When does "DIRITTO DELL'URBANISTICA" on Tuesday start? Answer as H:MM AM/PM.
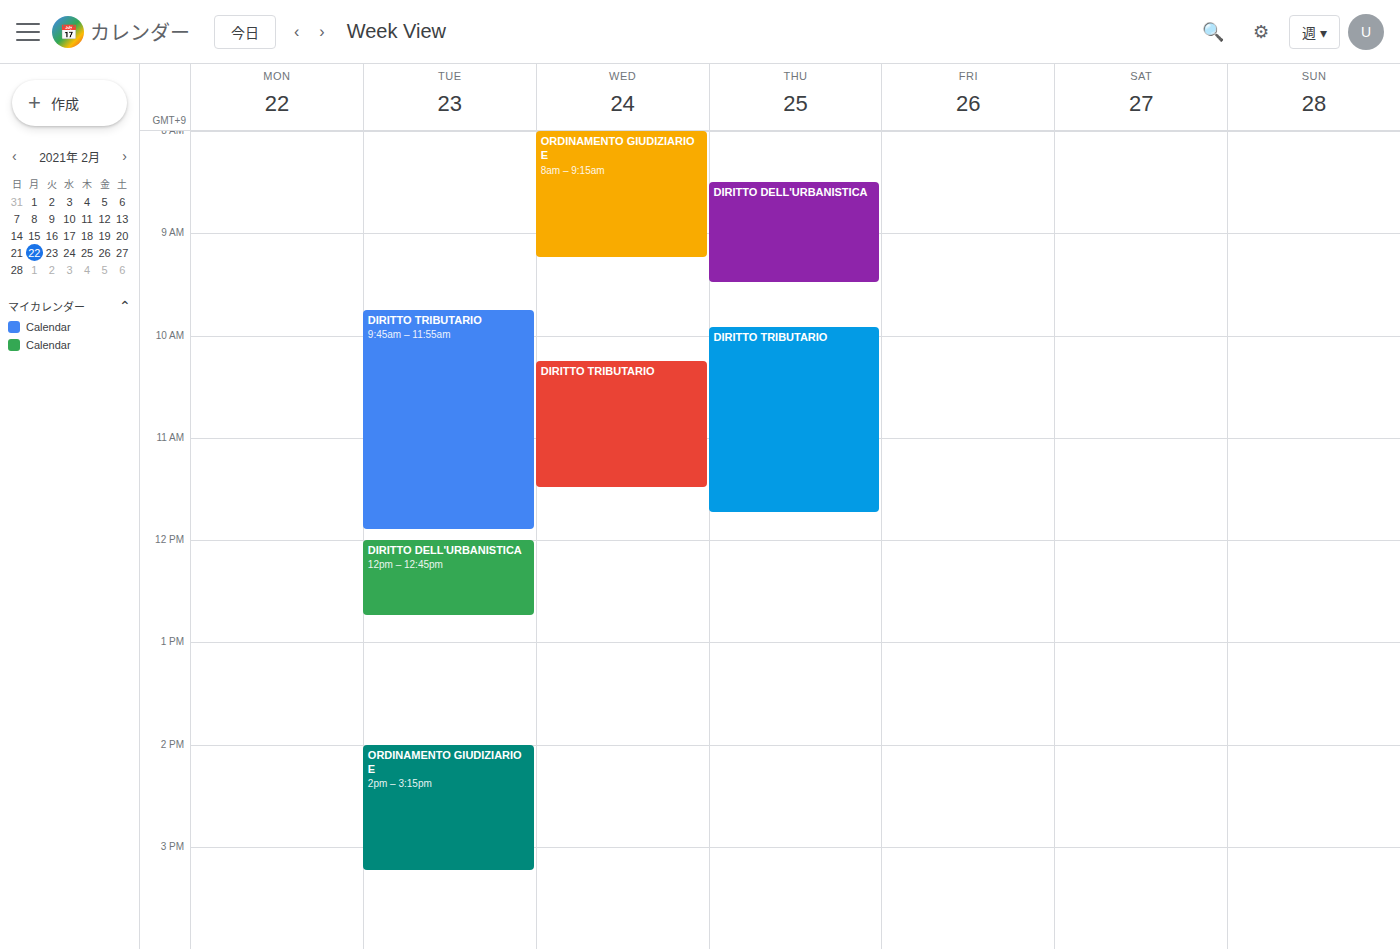
12:00 PM